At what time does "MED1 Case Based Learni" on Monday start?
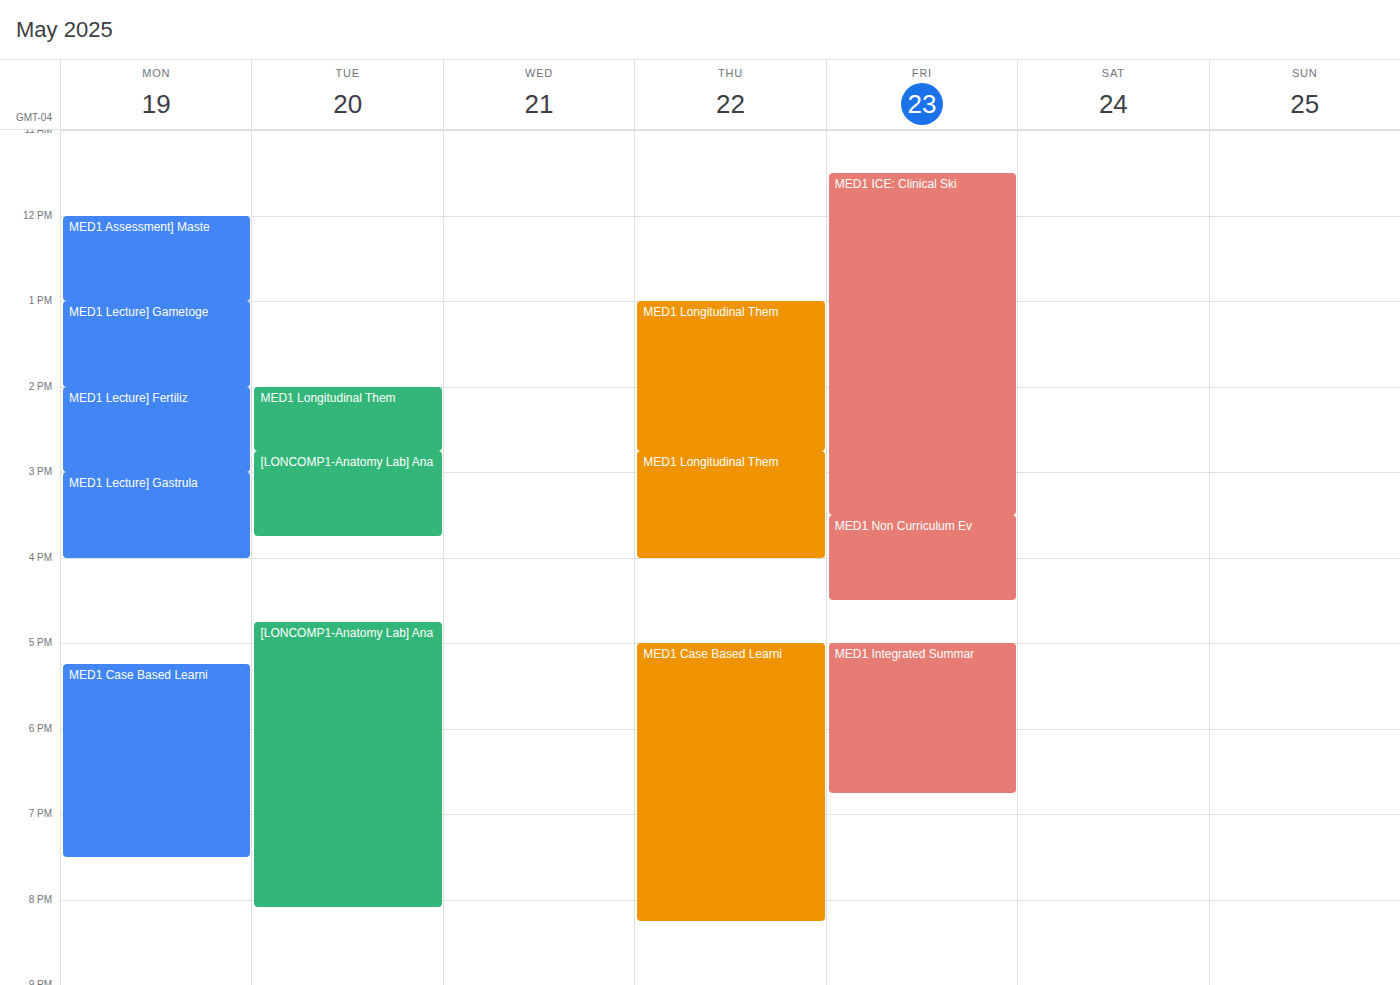
5:15 PM